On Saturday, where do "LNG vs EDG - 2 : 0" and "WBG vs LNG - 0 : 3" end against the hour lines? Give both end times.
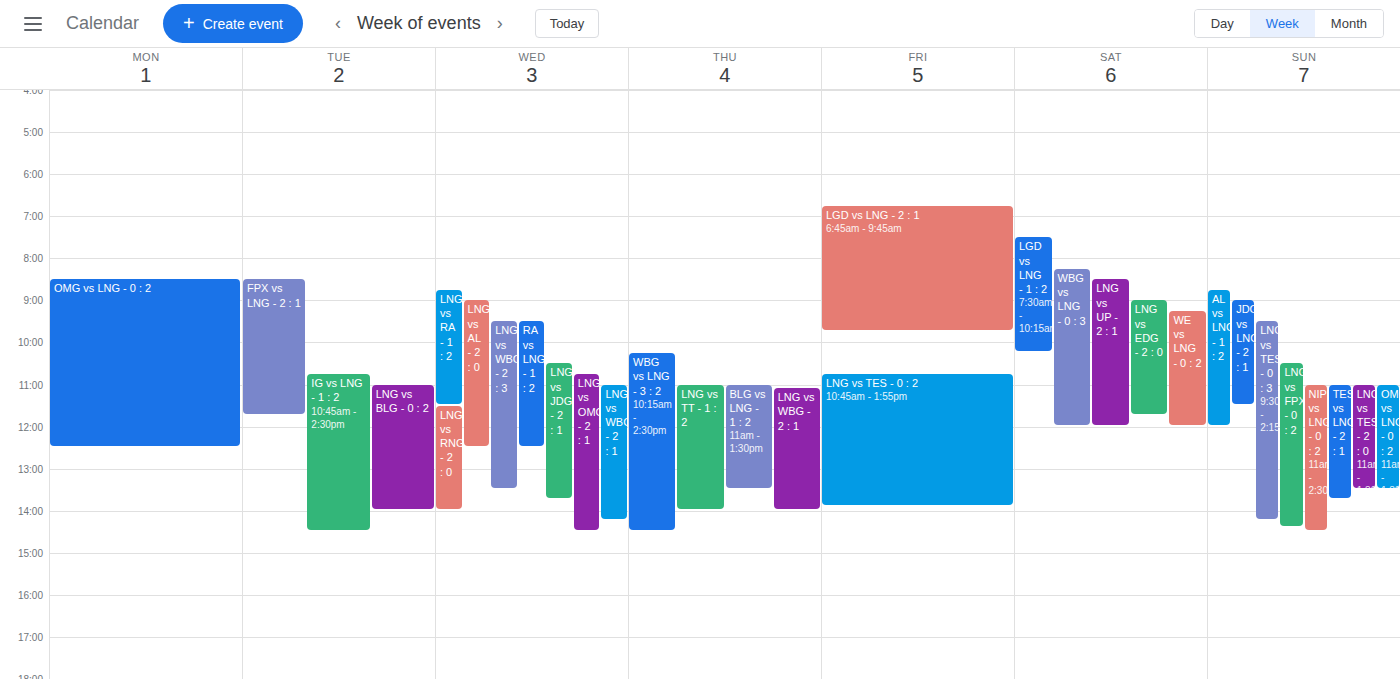
"LNG vs EDG - 2 : 0": 11:45 AM, neither: three quarters of the way from the 11 AM line to the 12 PM line. "WBG vs LNG - 0 : 3": 12:00 PM, exactly on the 12 PM line.